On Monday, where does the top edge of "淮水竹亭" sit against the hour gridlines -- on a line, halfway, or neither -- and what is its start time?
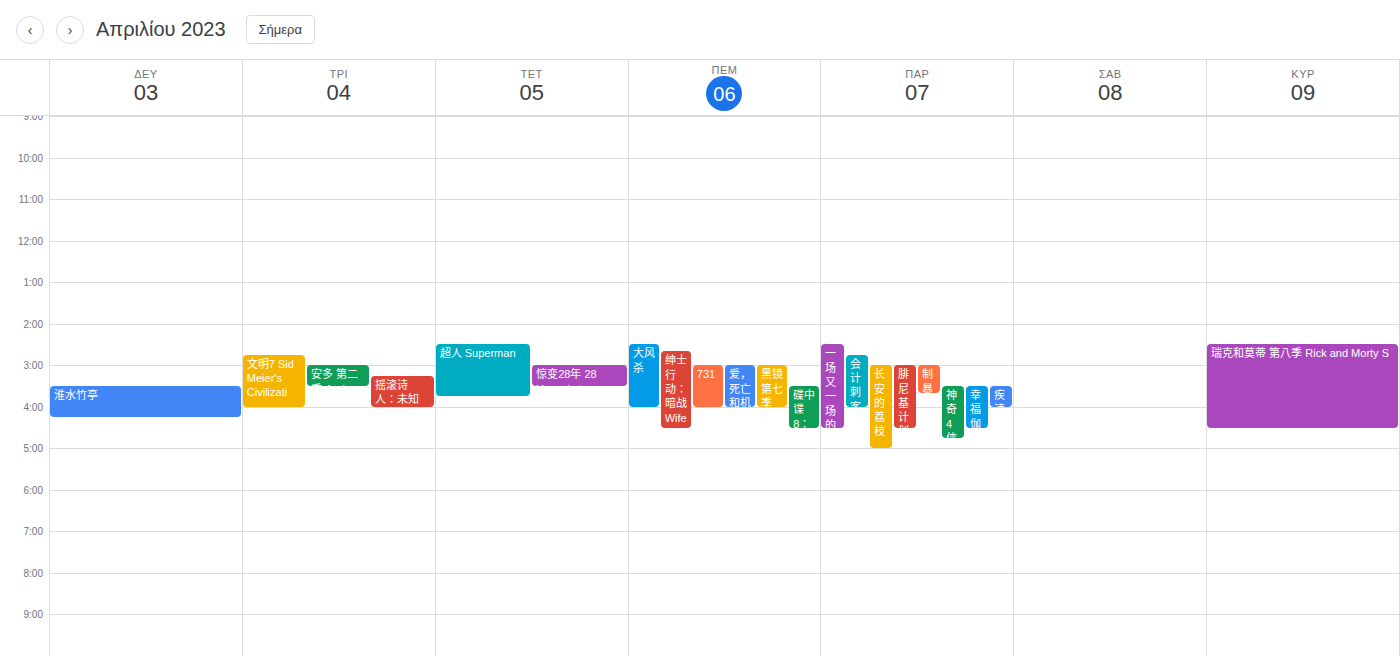
3:30 PM -- halfway between the 3 PM and 4 PM lines.